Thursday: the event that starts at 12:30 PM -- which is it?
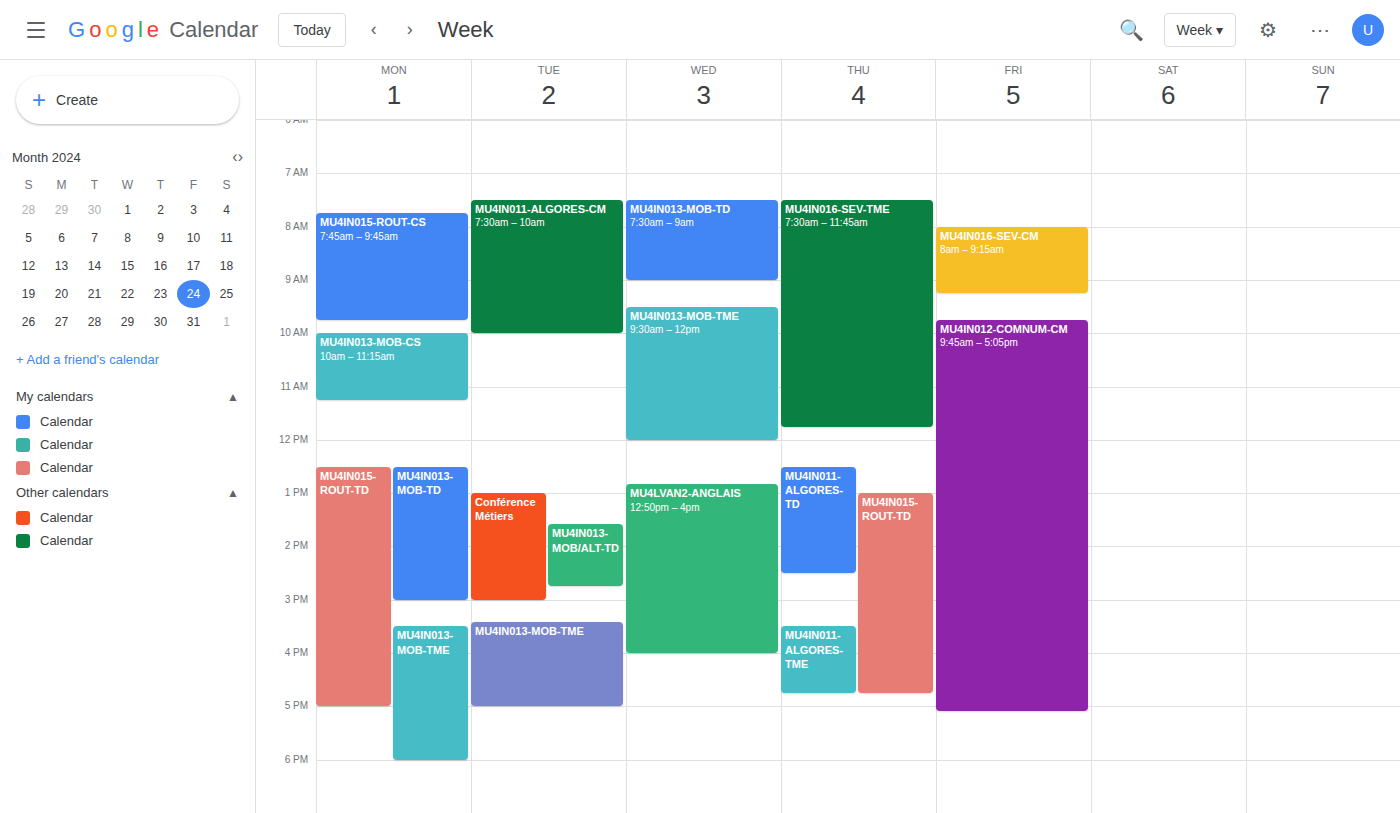
"MU4IN011-ALGORES-TD"